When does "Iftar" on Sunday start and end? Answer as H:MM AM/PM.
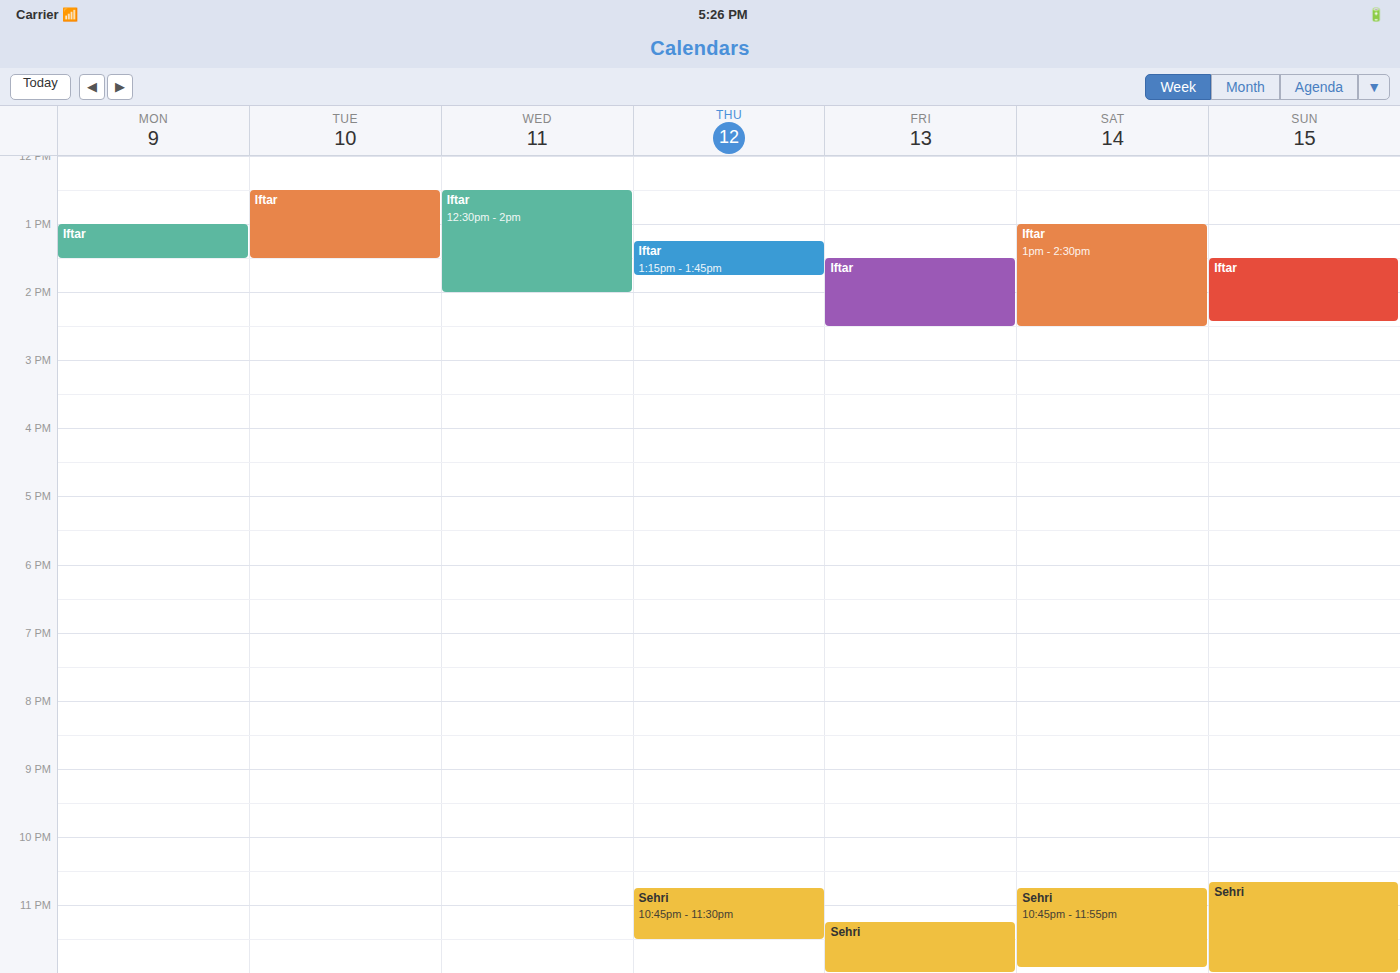
1:30 PM to 2:25 PM